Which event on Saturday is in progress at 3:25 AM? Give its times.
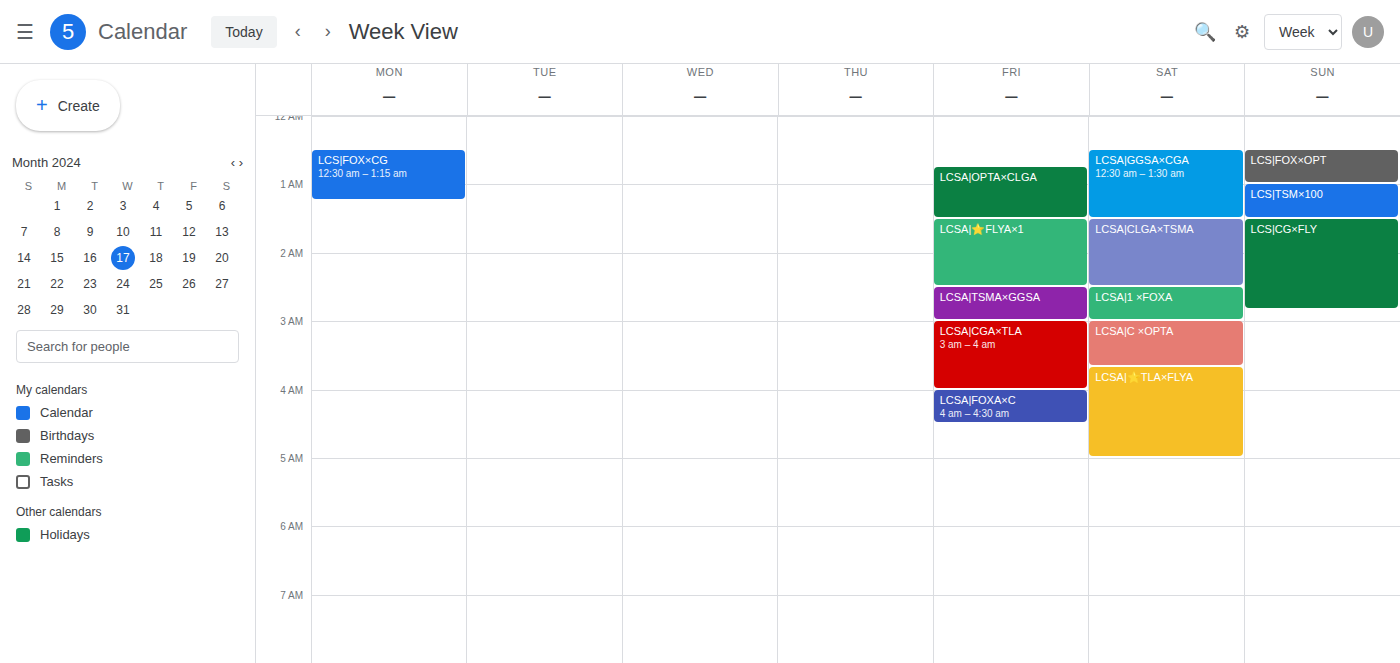
"LCSA|C ×OPTA", 3:00 AM to 3:40 AM